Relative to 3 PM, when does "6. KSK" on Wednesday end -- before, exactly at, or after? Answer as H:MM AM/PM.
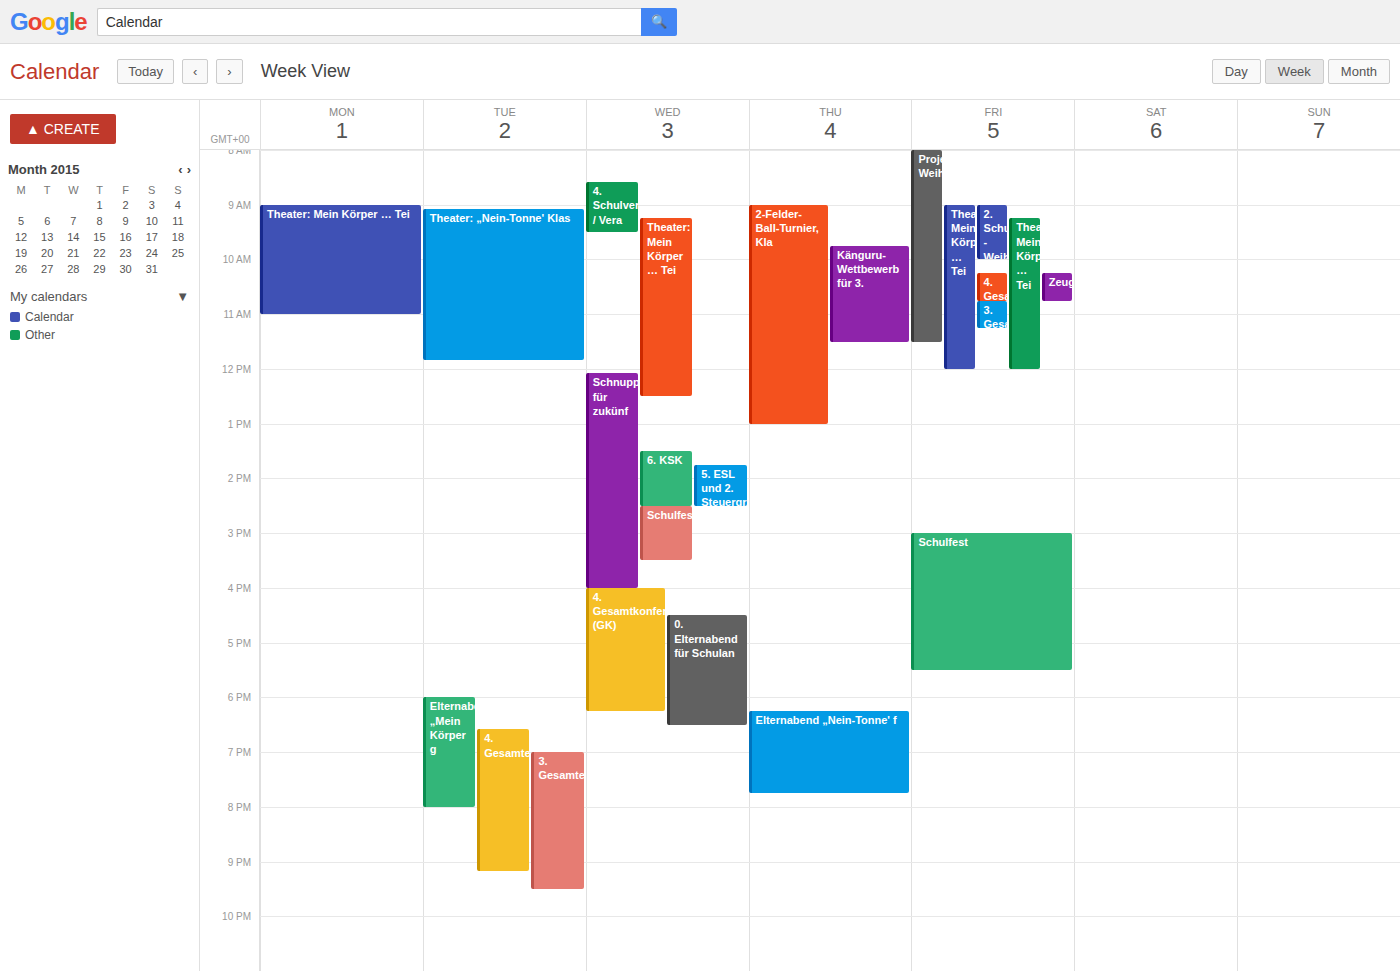
2:30 PM -- before 3 PM, 30 minutes above the 3 PM line.